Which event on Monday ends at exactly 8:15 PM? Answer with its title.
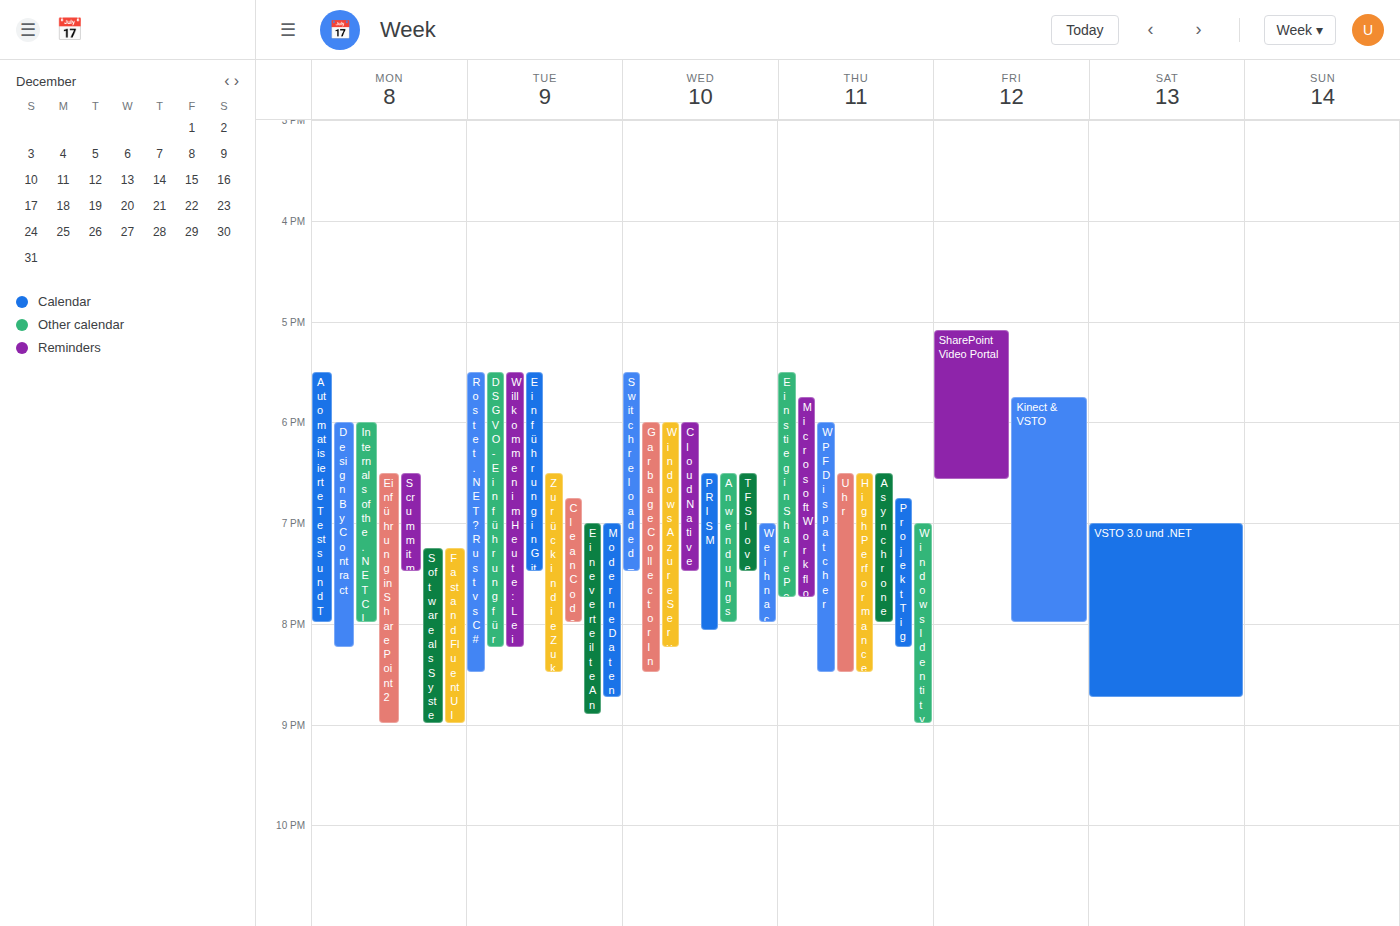
"Design By Contract"